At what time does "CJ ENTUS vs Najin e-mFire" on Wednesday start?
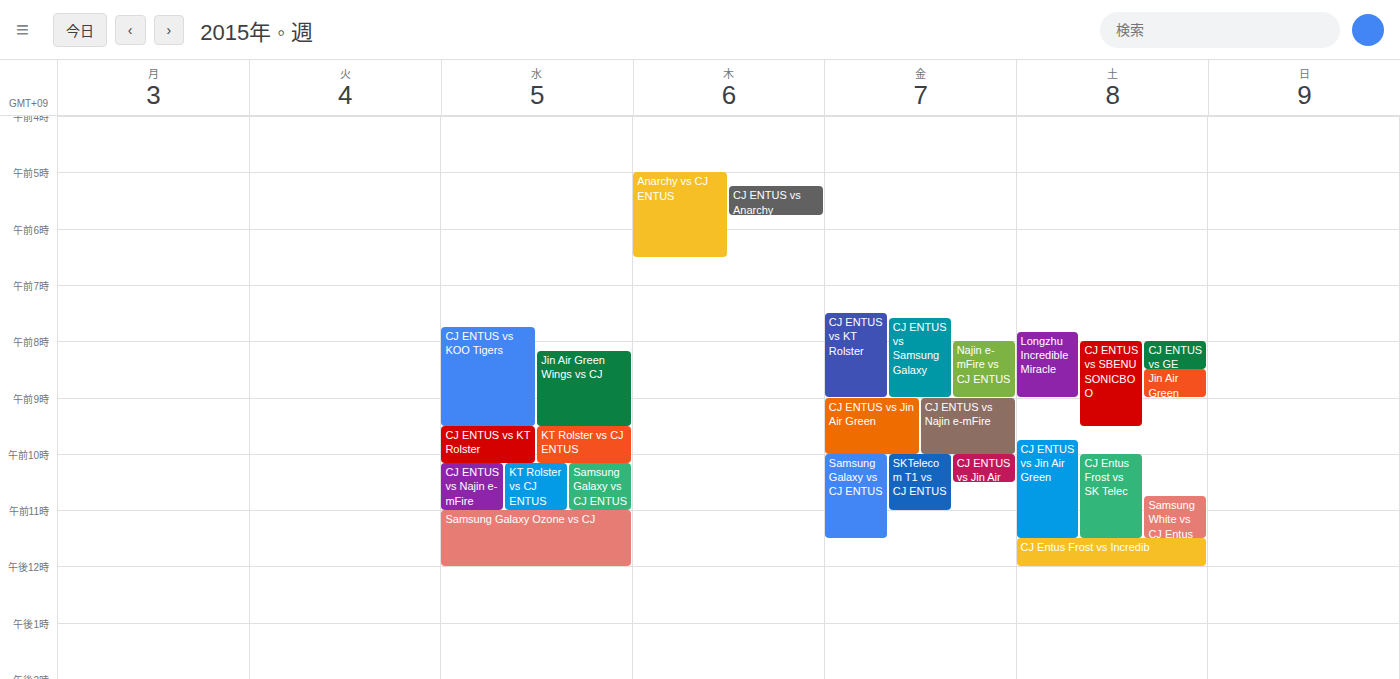
10:10 AM